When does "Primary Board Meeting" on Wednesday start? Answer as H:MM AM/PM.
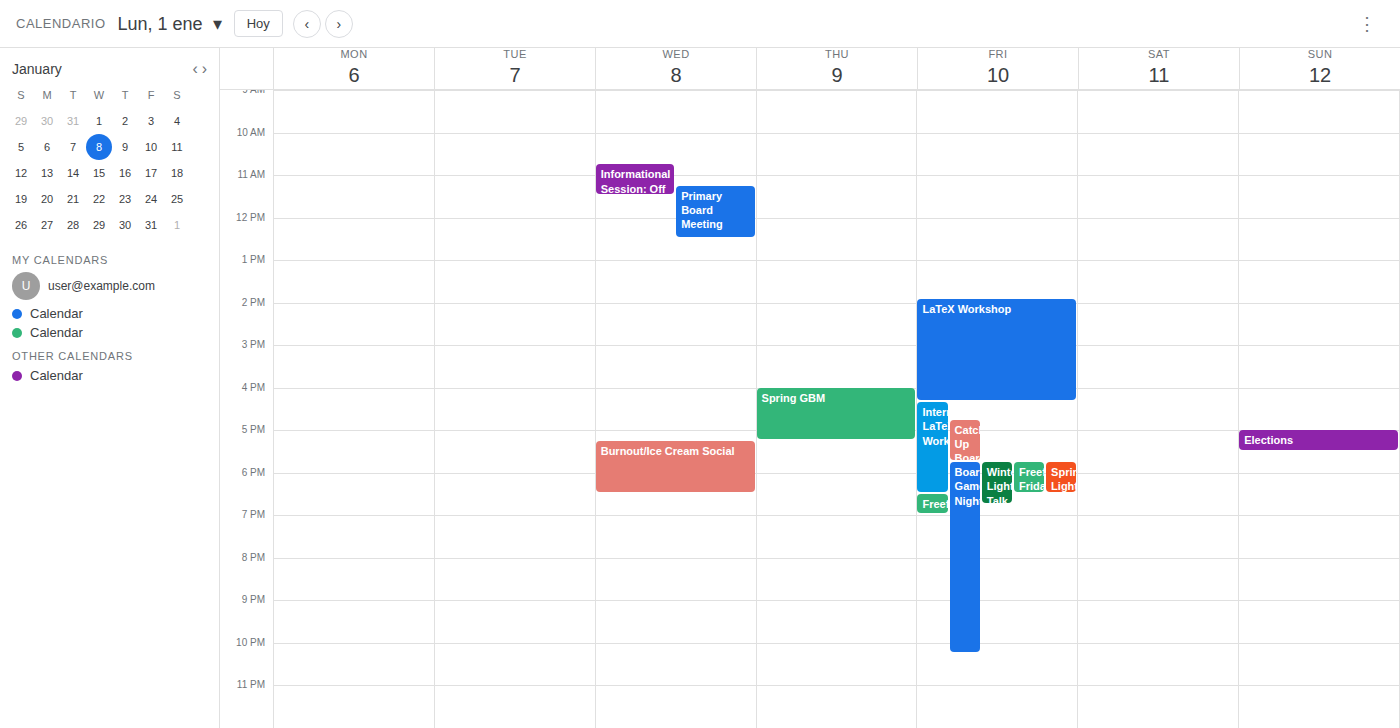
11:15 AM